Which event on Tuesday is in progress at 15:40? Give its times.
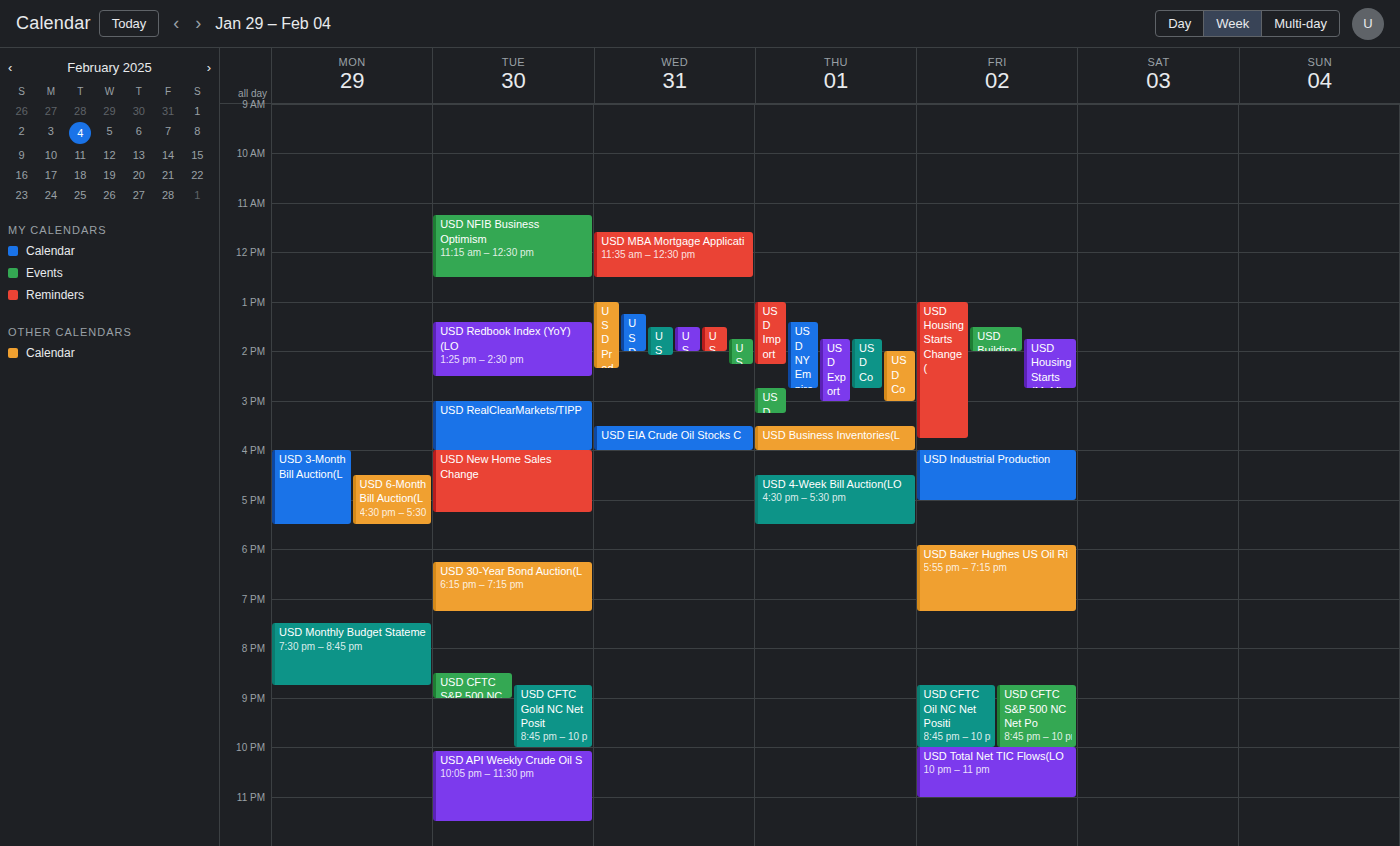
"USD RealClearMarkets/TIPP", 15:00 to 16:00